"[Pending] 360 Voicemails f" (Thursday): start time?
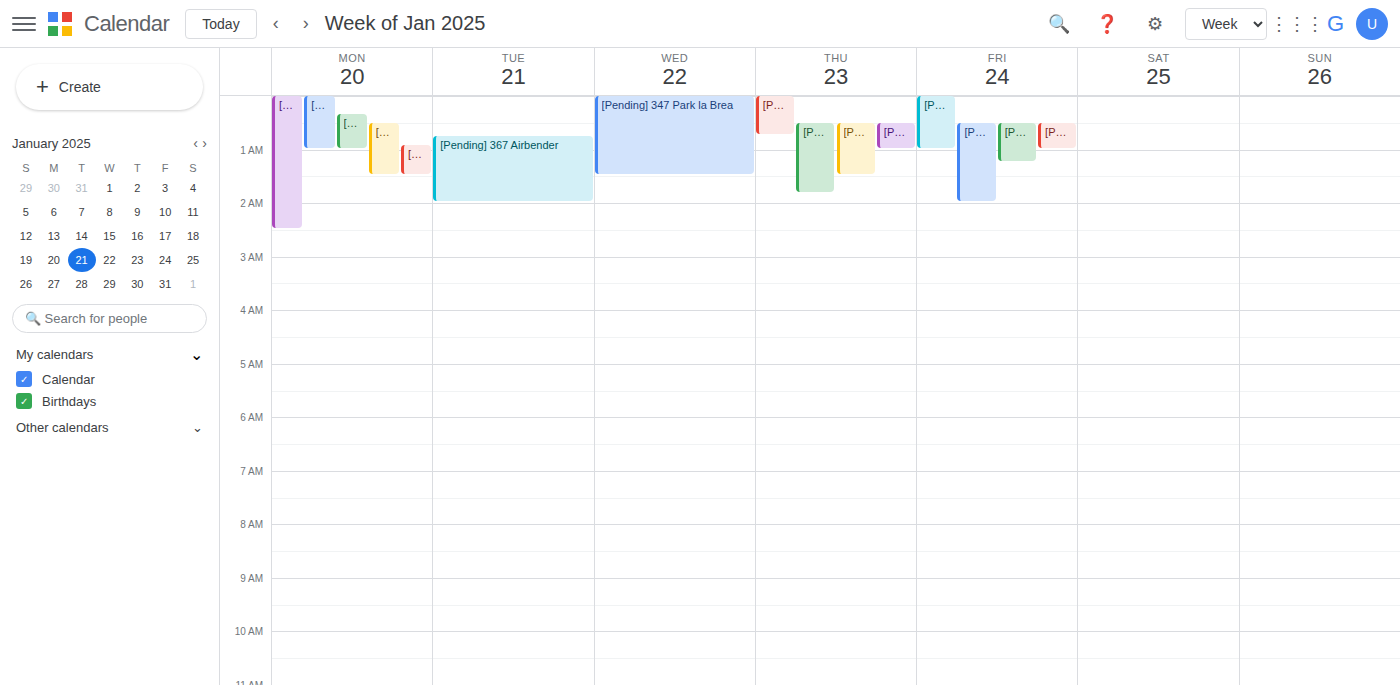
12:30 AM